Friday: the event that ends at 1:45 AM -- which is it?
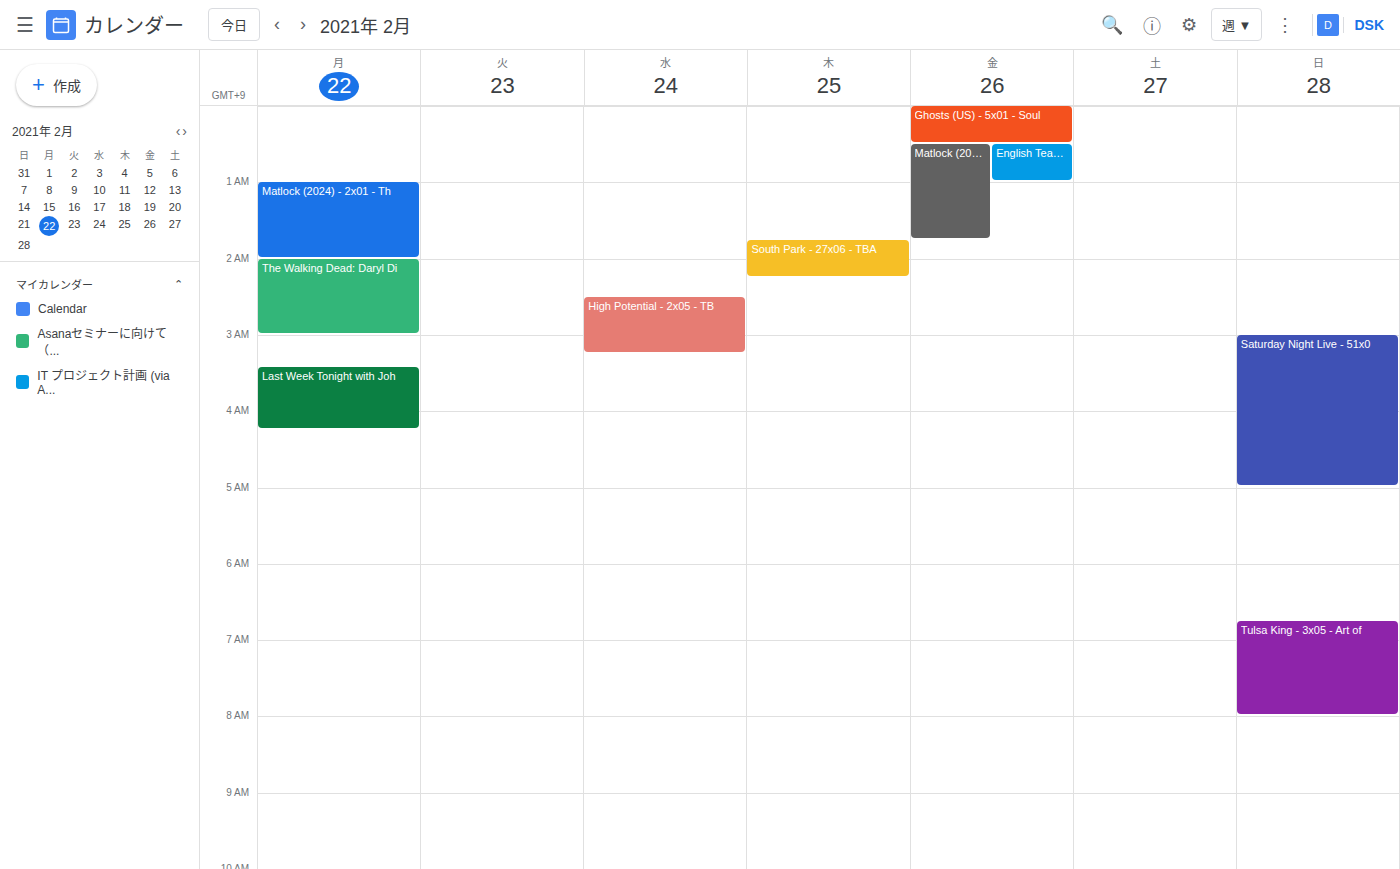
"Matlock (2024) - 2x02 - TB"